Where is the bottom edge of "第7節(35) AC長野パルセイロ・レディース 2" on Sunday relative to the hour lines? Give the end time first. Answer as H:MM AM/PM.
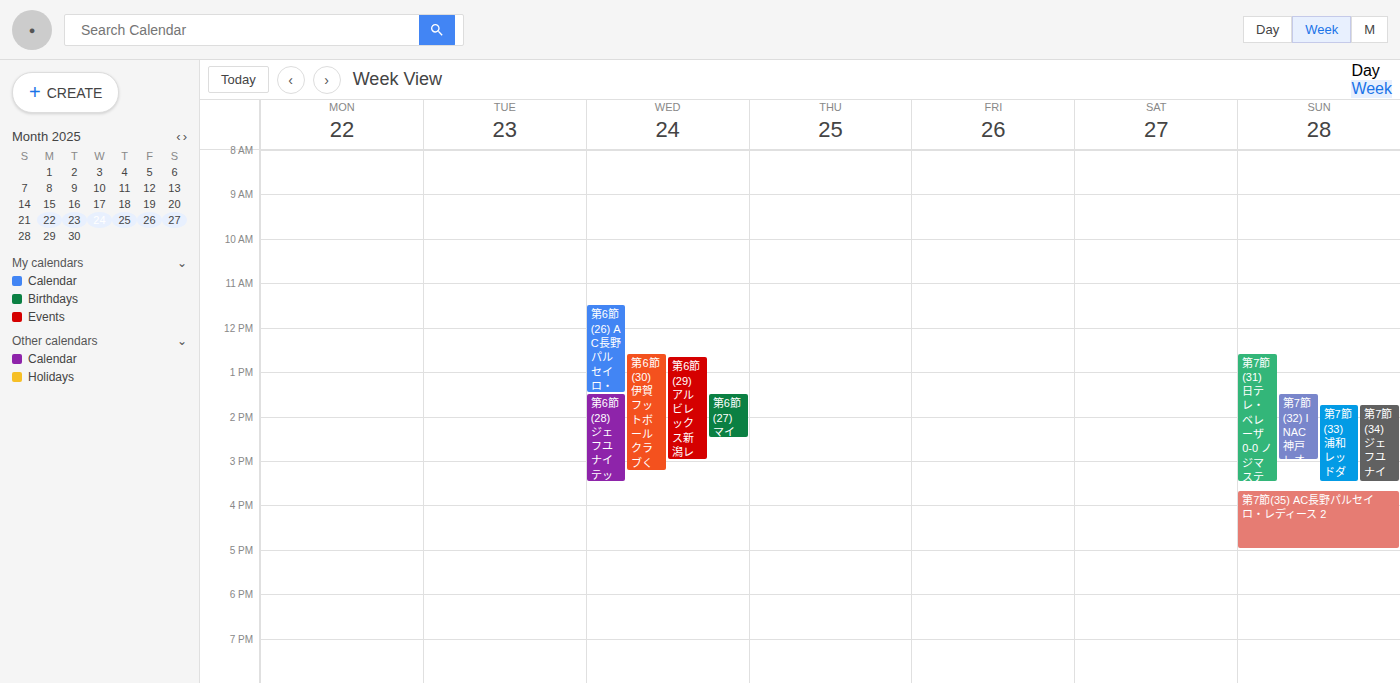
5:00 PM -- exactly on the 5 PM line.